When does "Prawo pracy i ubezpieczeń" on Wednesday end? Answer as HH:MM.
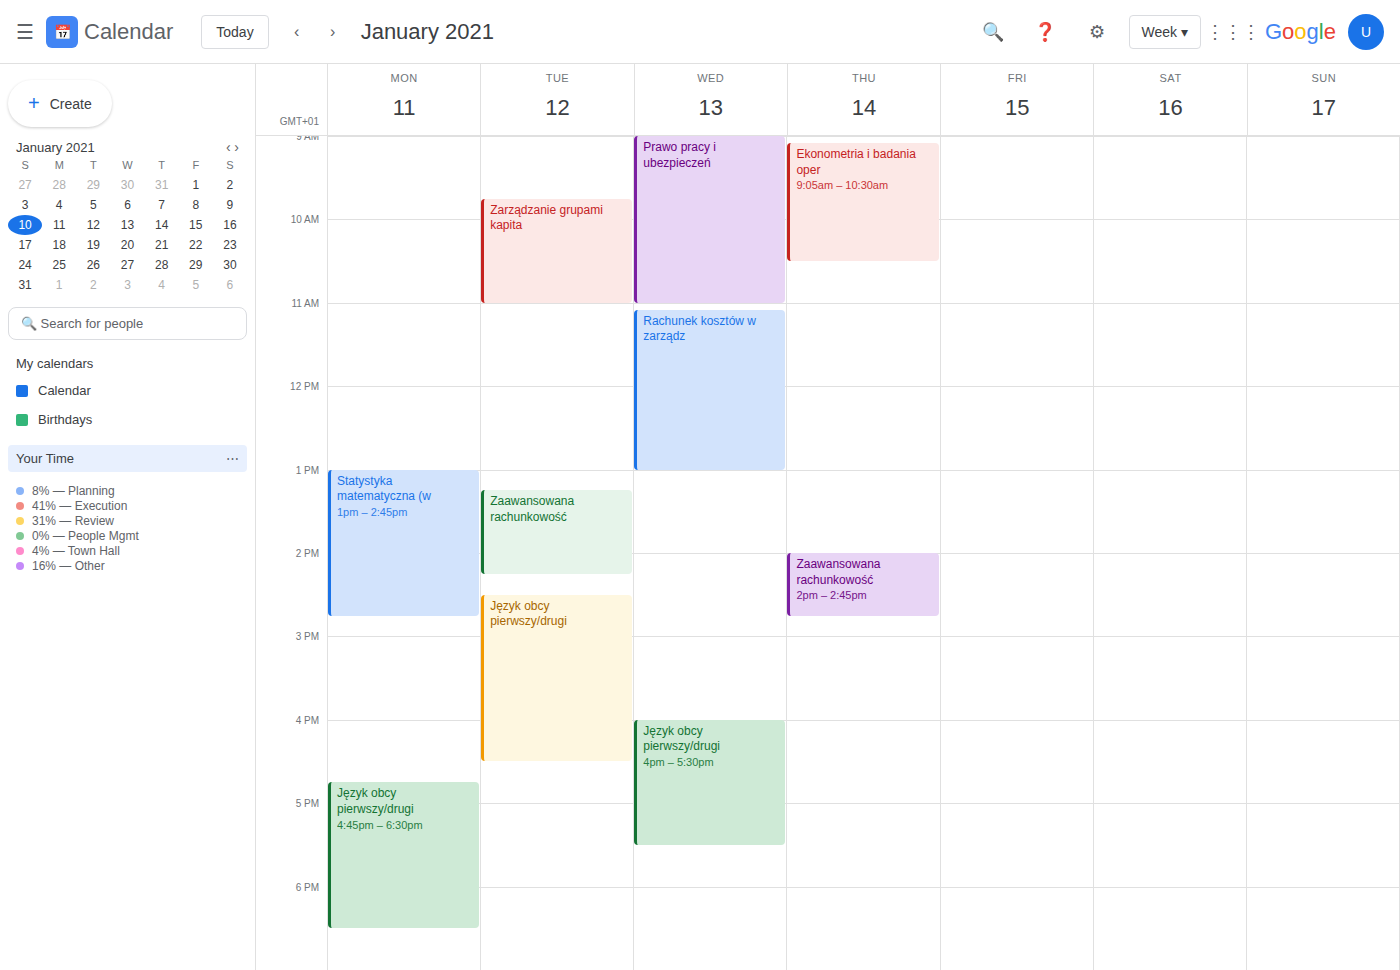
11:00